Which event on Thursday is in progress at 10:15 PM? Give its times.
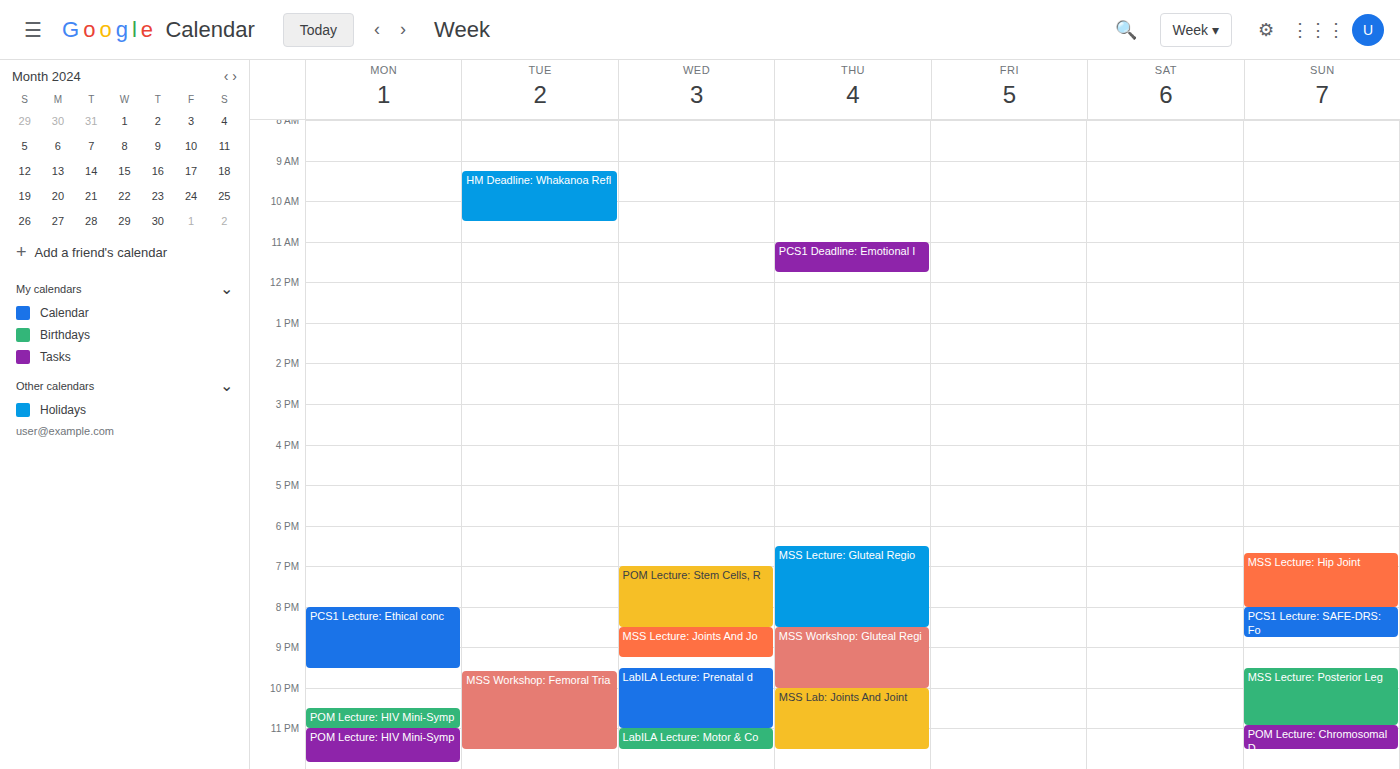
"MSS Lab: Joints And Joint", 10:00 PM to 11:30 PM